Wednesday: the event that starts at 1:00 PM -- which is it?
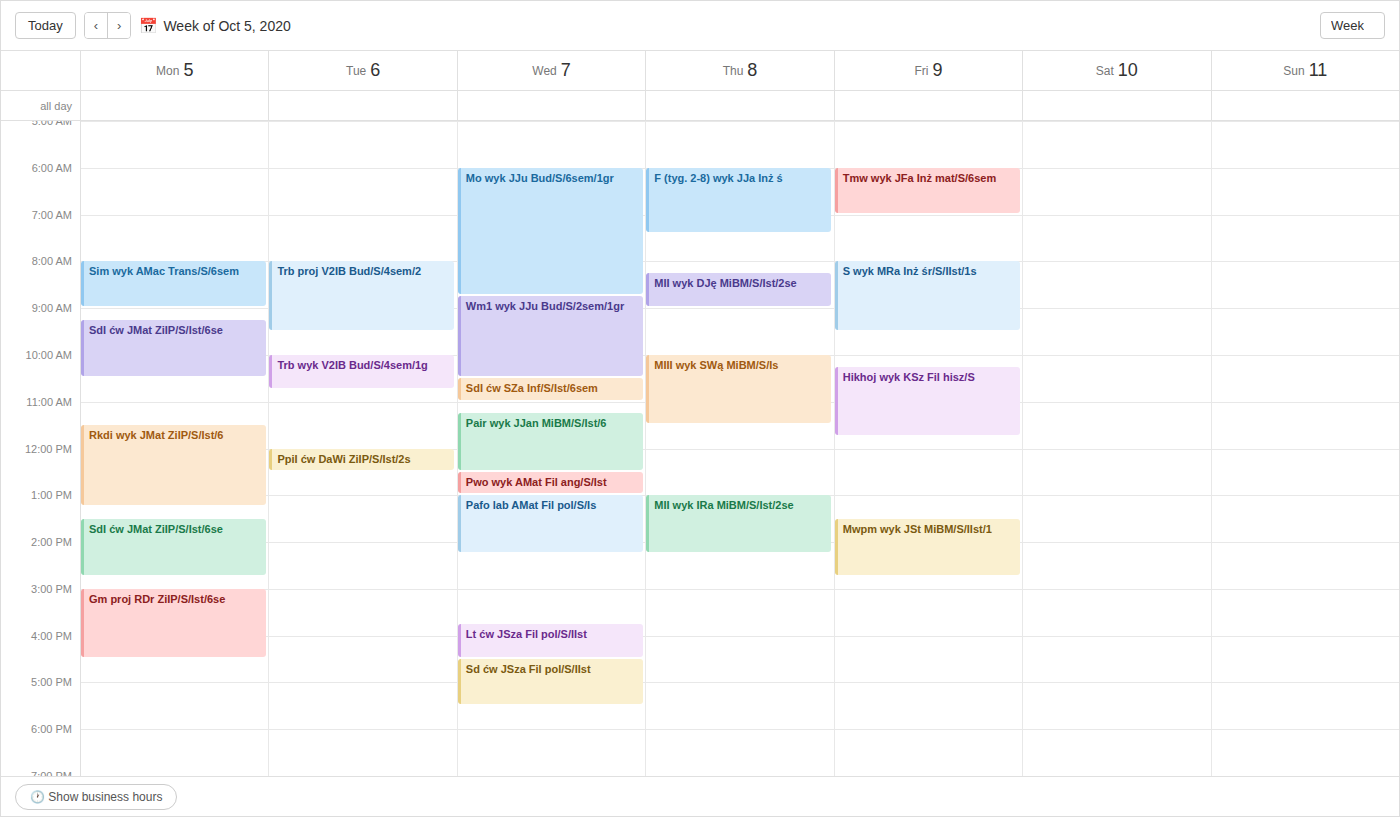
"Pafo lab AMat Fil pol/S/Is"